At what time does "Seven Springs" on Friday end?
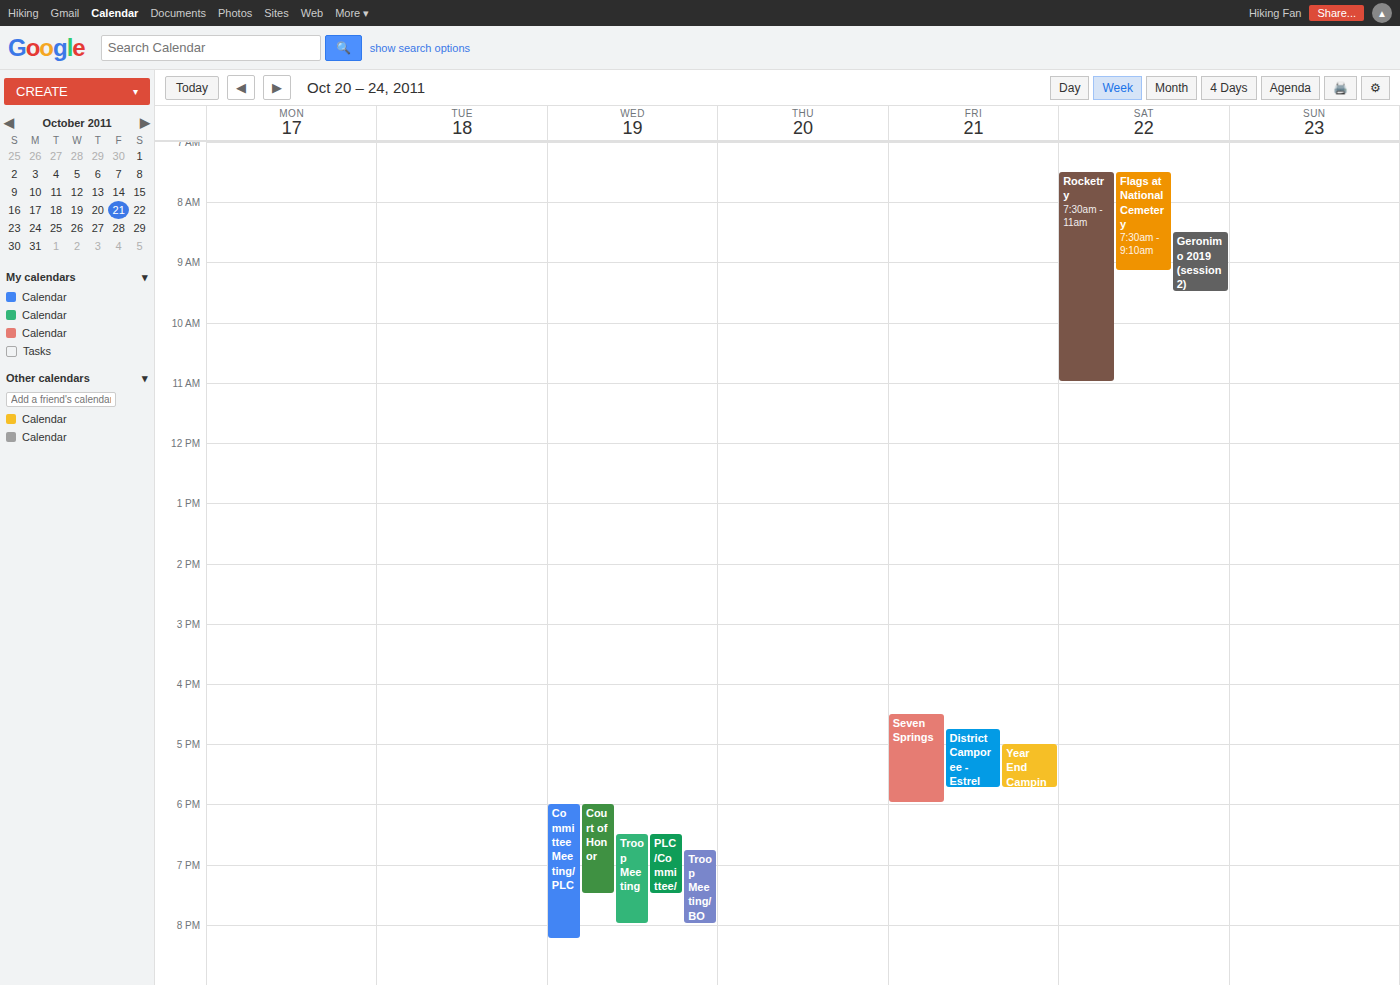
6:00 PM